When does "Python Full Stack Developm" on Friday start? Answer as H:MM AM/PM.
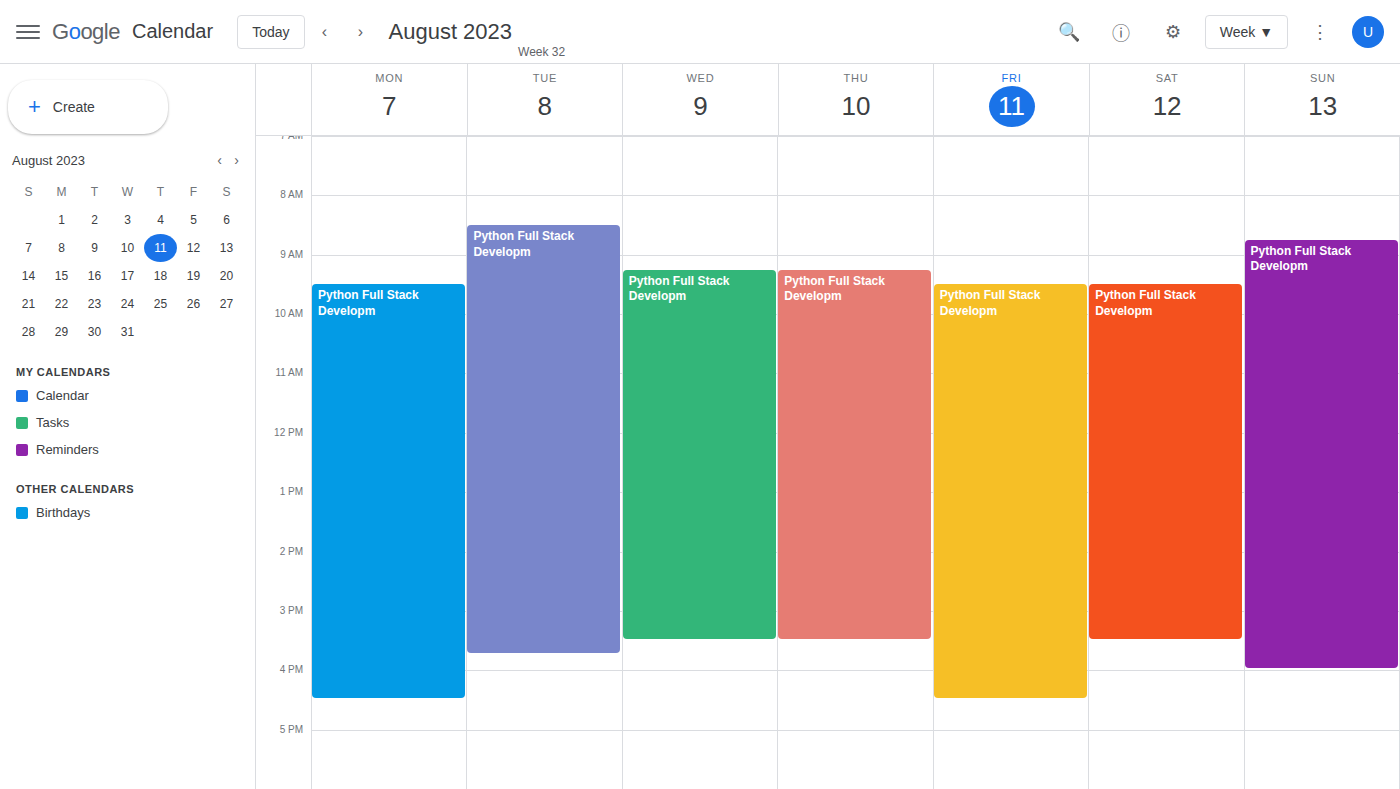
9:30 AM